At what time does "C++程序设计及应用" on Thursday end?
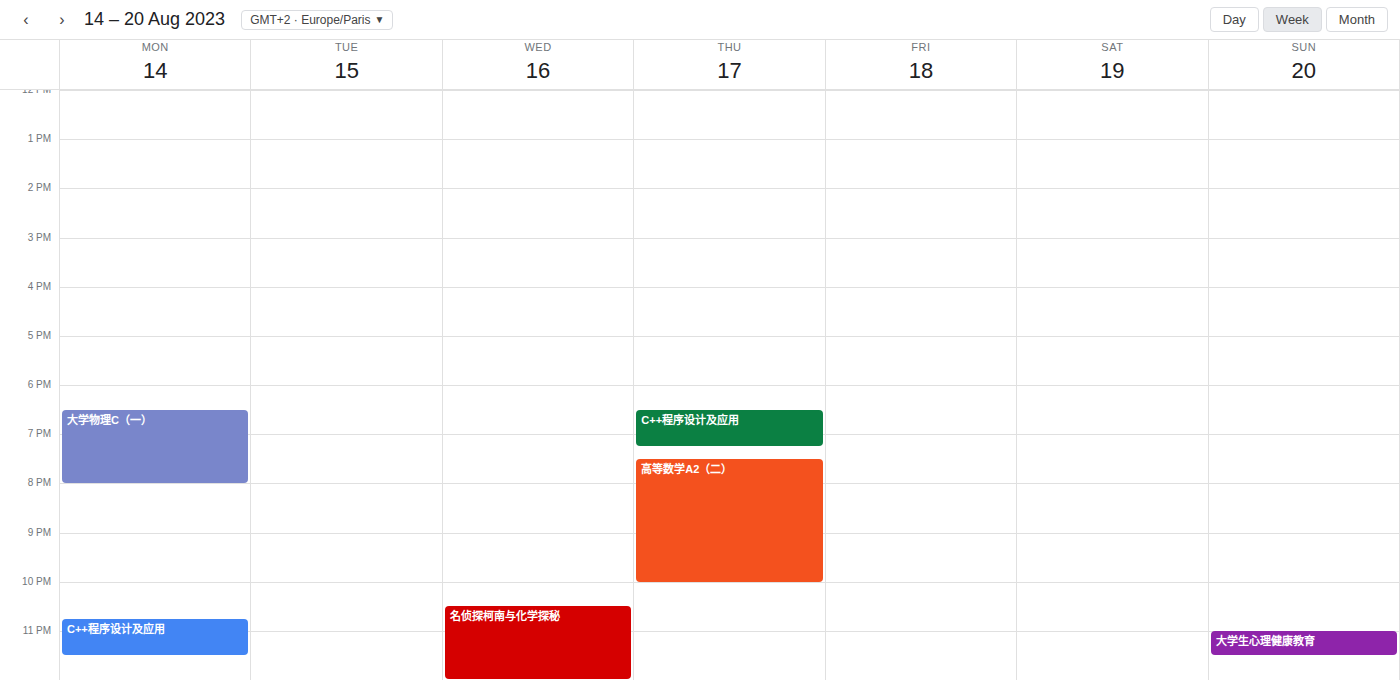
7:15 PM